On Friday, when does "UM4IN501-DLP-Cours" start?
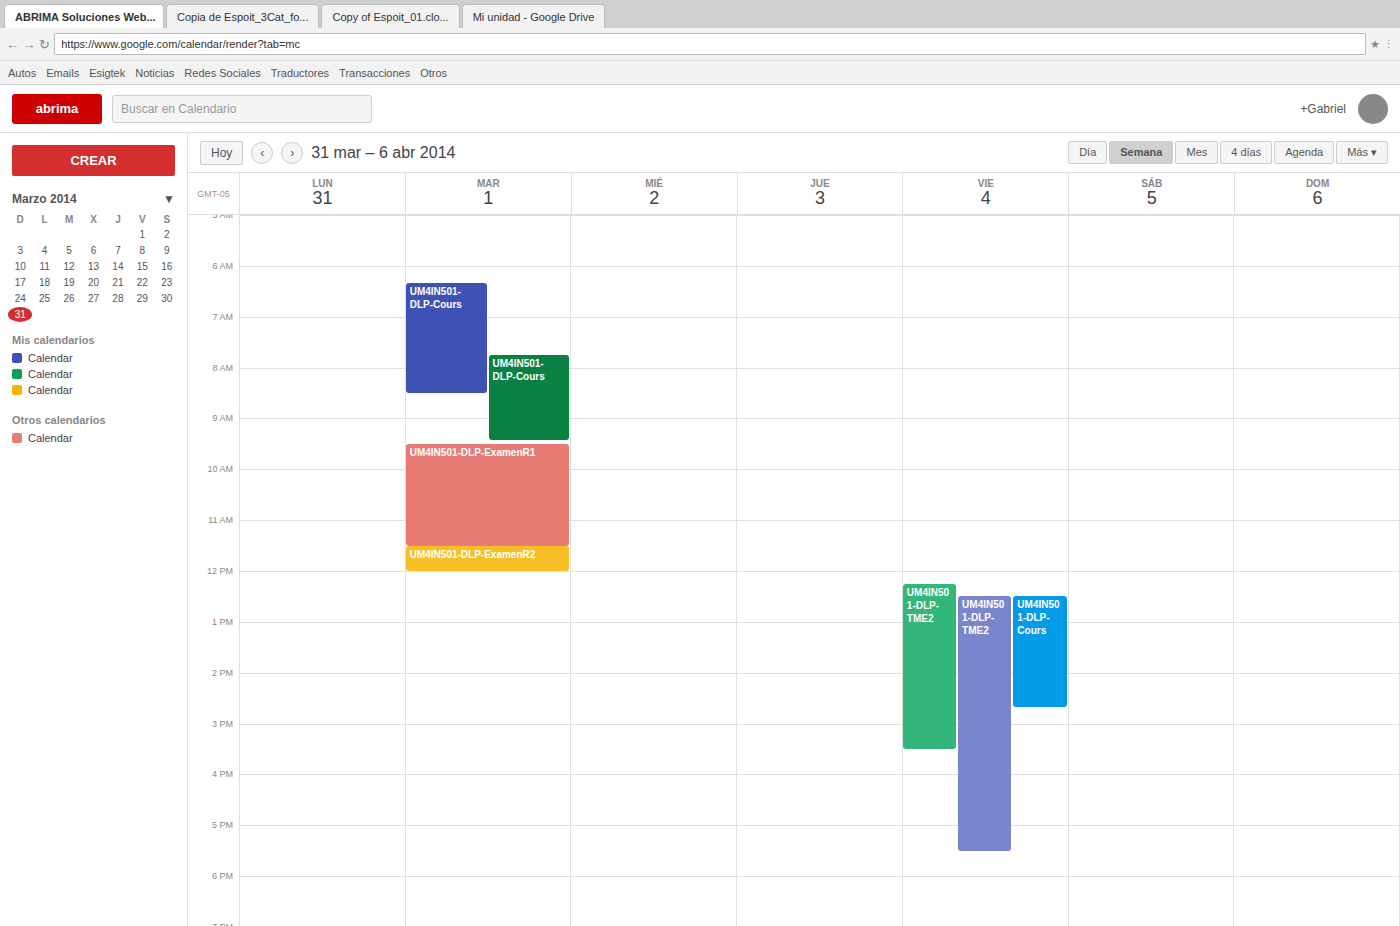
12:30 PM